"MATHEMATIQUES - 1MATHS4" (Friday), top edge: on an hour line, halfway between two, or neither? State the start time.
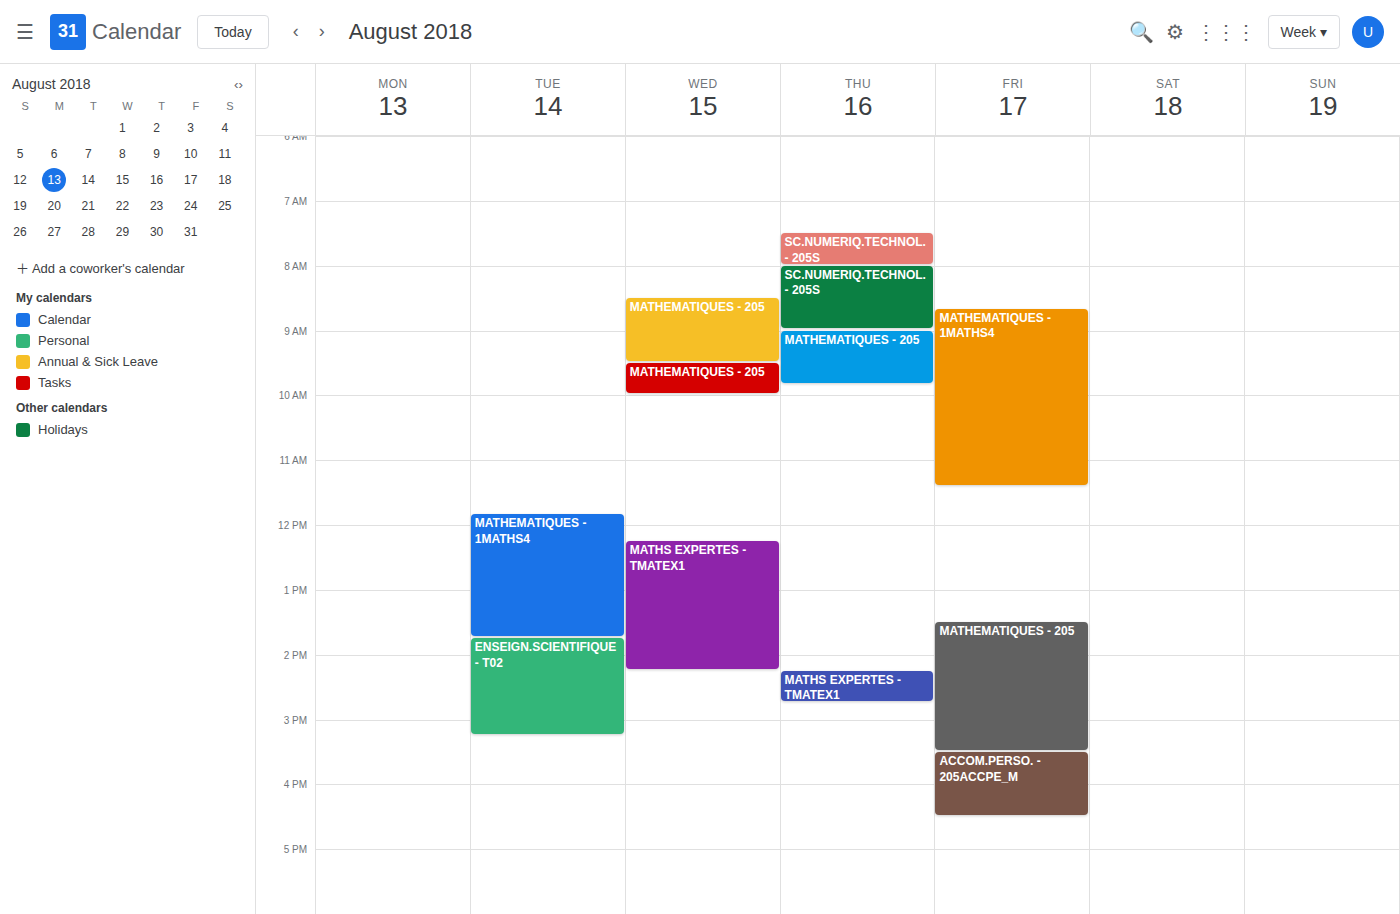
8:40 AM -- neither: 40 minutes below the 8 AM line and 20 minutes above the 9 AM line.